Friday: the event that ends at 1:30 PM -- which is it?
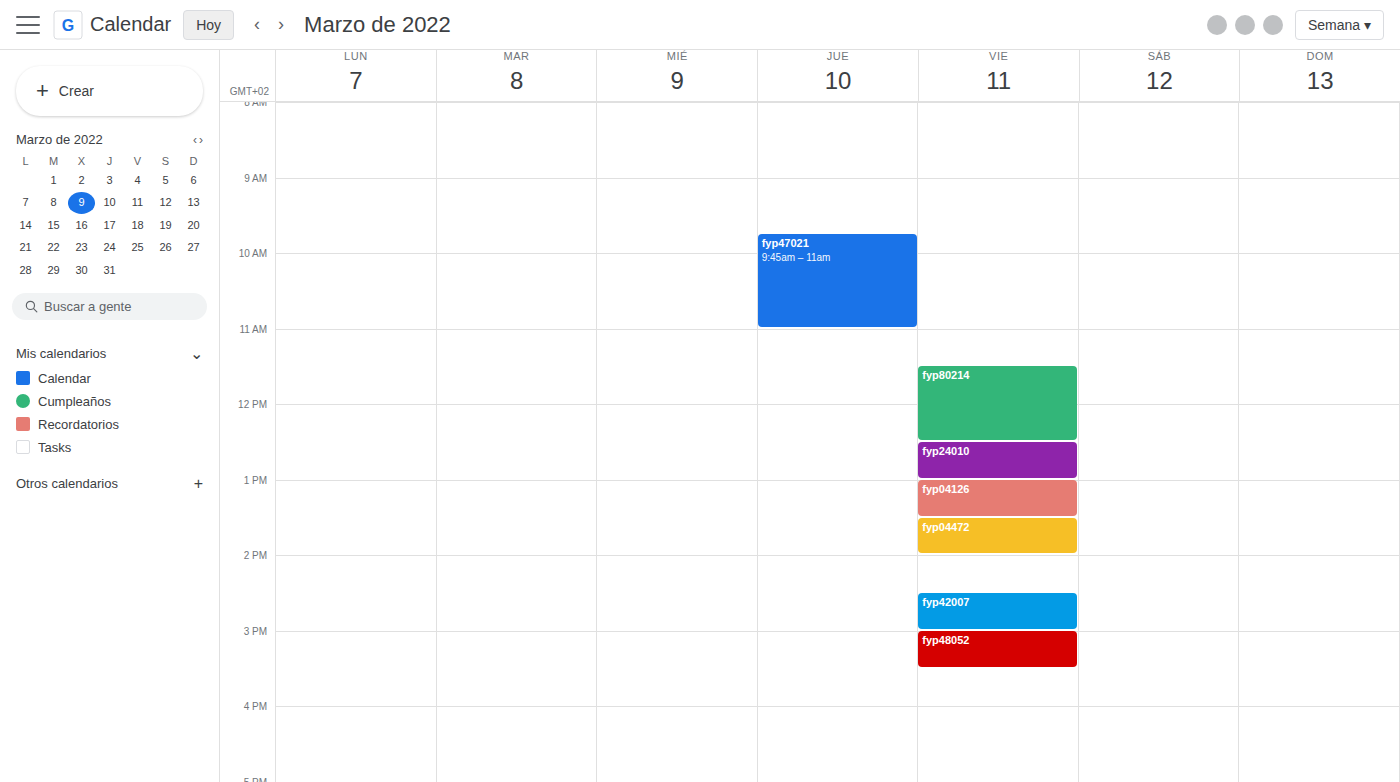
"fyp04126"